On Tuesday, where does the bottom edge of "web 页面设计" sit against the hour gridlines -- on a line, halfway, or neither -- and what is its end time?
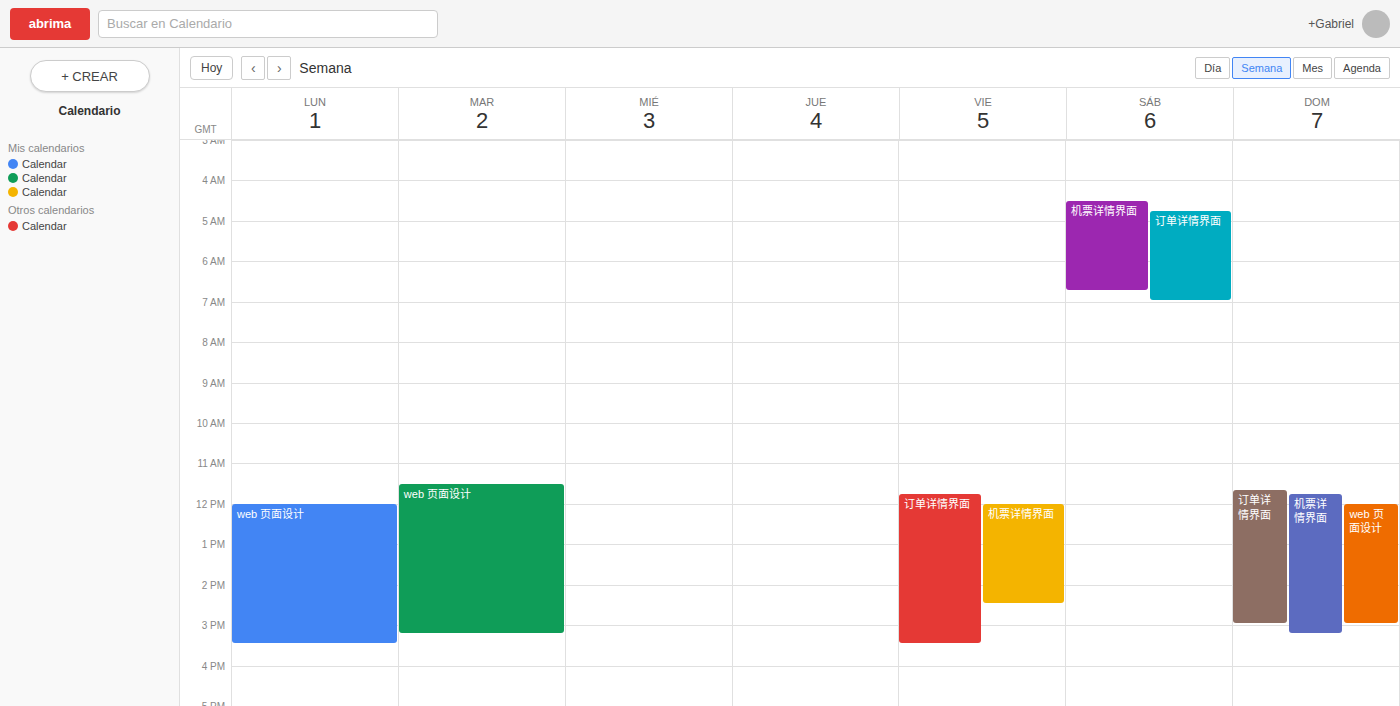
3:15 PM -- neither: a quarter of the way from the 3 PM line to the 4 PM line.